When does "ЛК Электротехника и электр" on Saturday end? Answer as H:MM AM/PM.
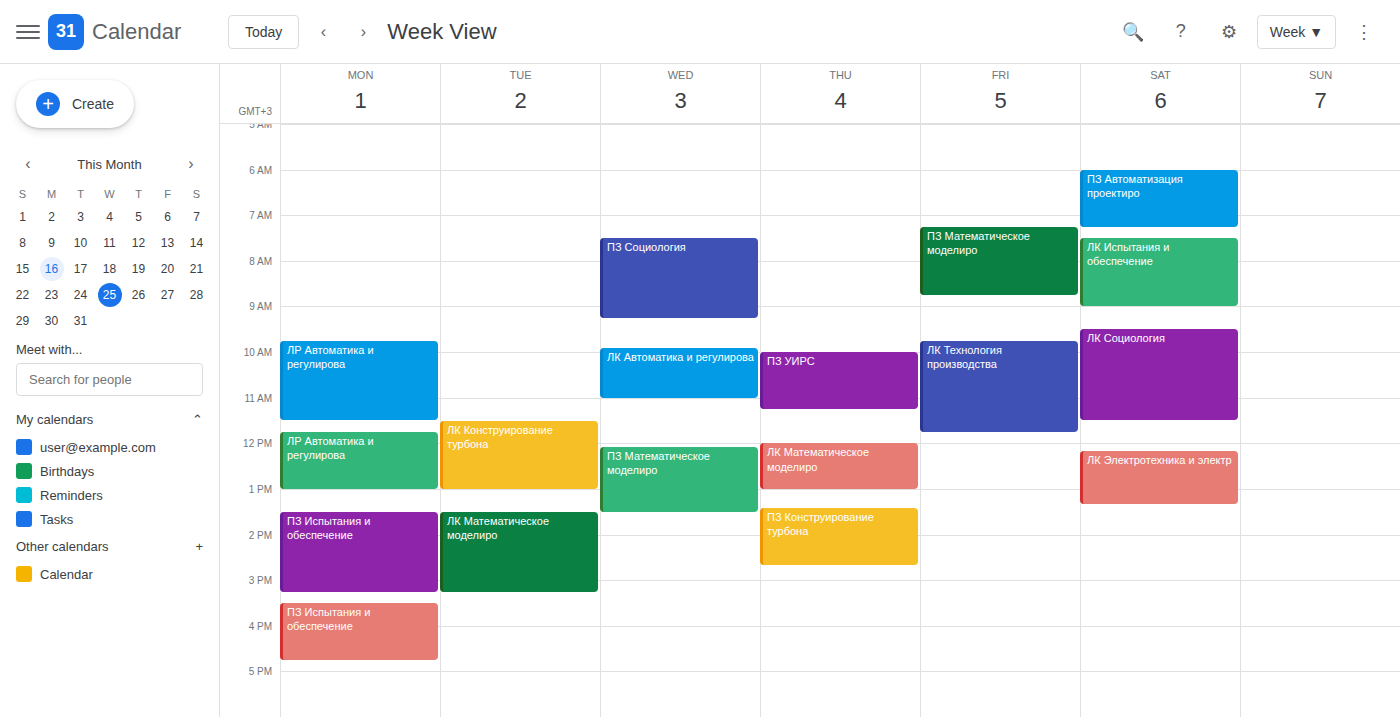
1:20 PM